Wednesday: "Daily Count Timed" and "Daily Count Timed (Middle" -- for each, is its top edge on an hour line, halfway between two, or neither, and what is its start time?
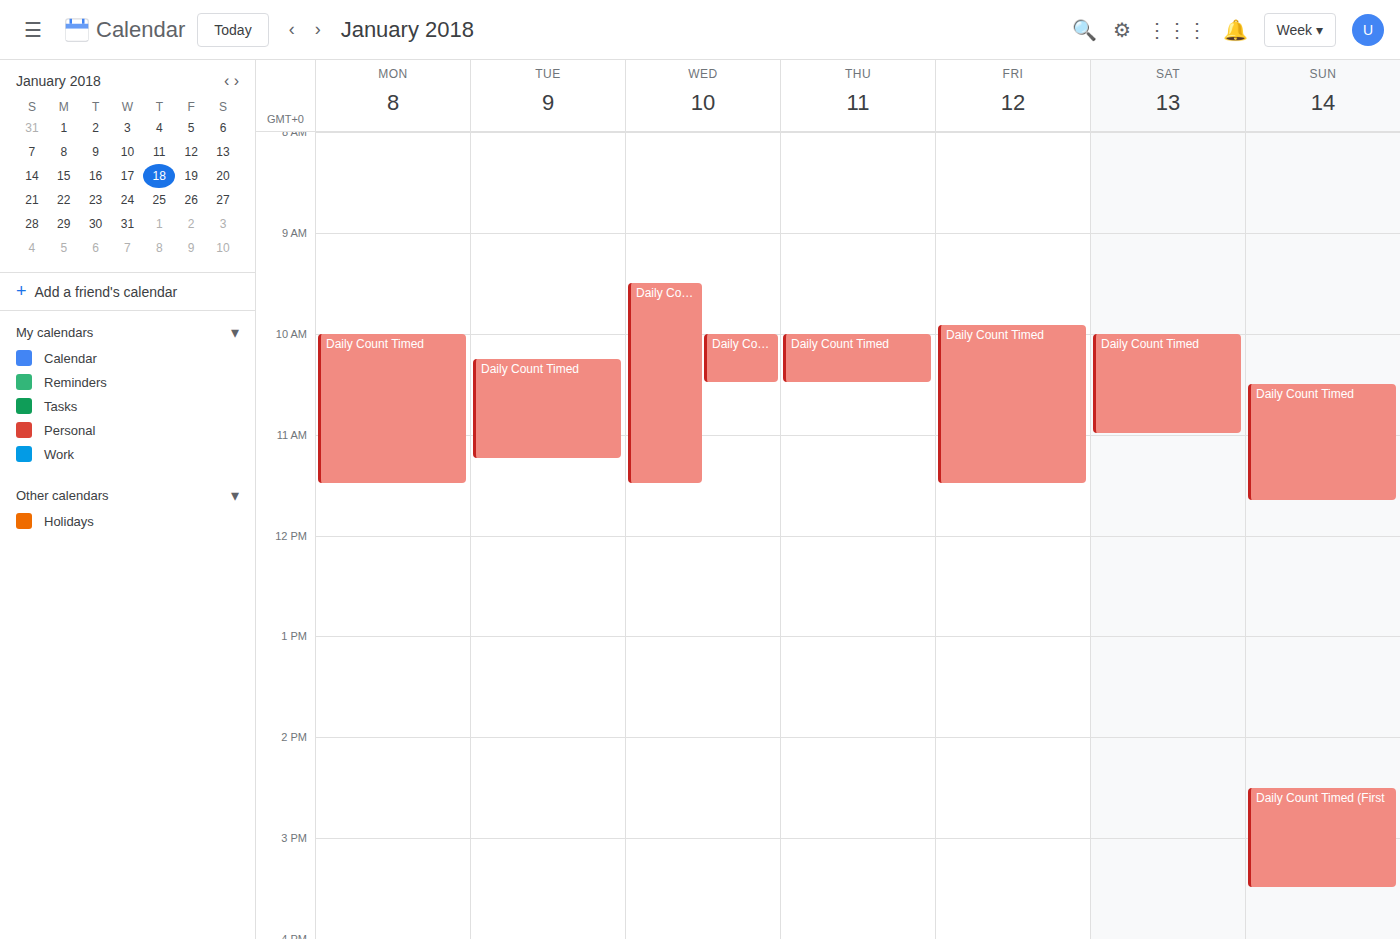
"Daily Count Timed": 10:00 AM, exactly on the 10 AM line. "Daily Count Timed (Middle": 9:30 AM, halfway between the 9 AM and 10 AM lines.